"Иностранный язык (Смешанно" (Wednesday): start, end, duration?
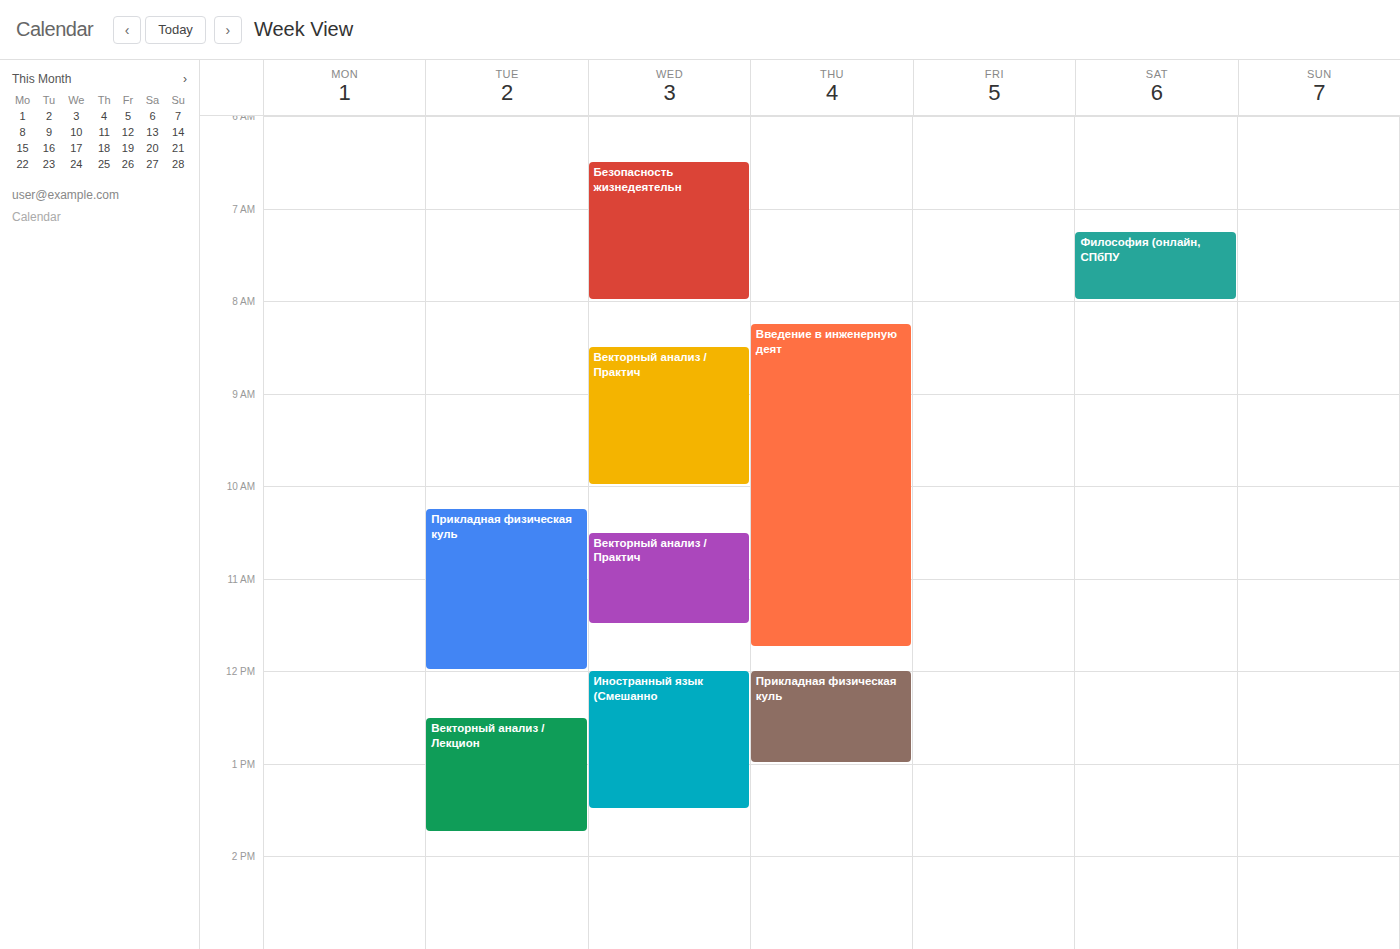
12:00 PM to 1:30 PM, 1 hour 30 minutes